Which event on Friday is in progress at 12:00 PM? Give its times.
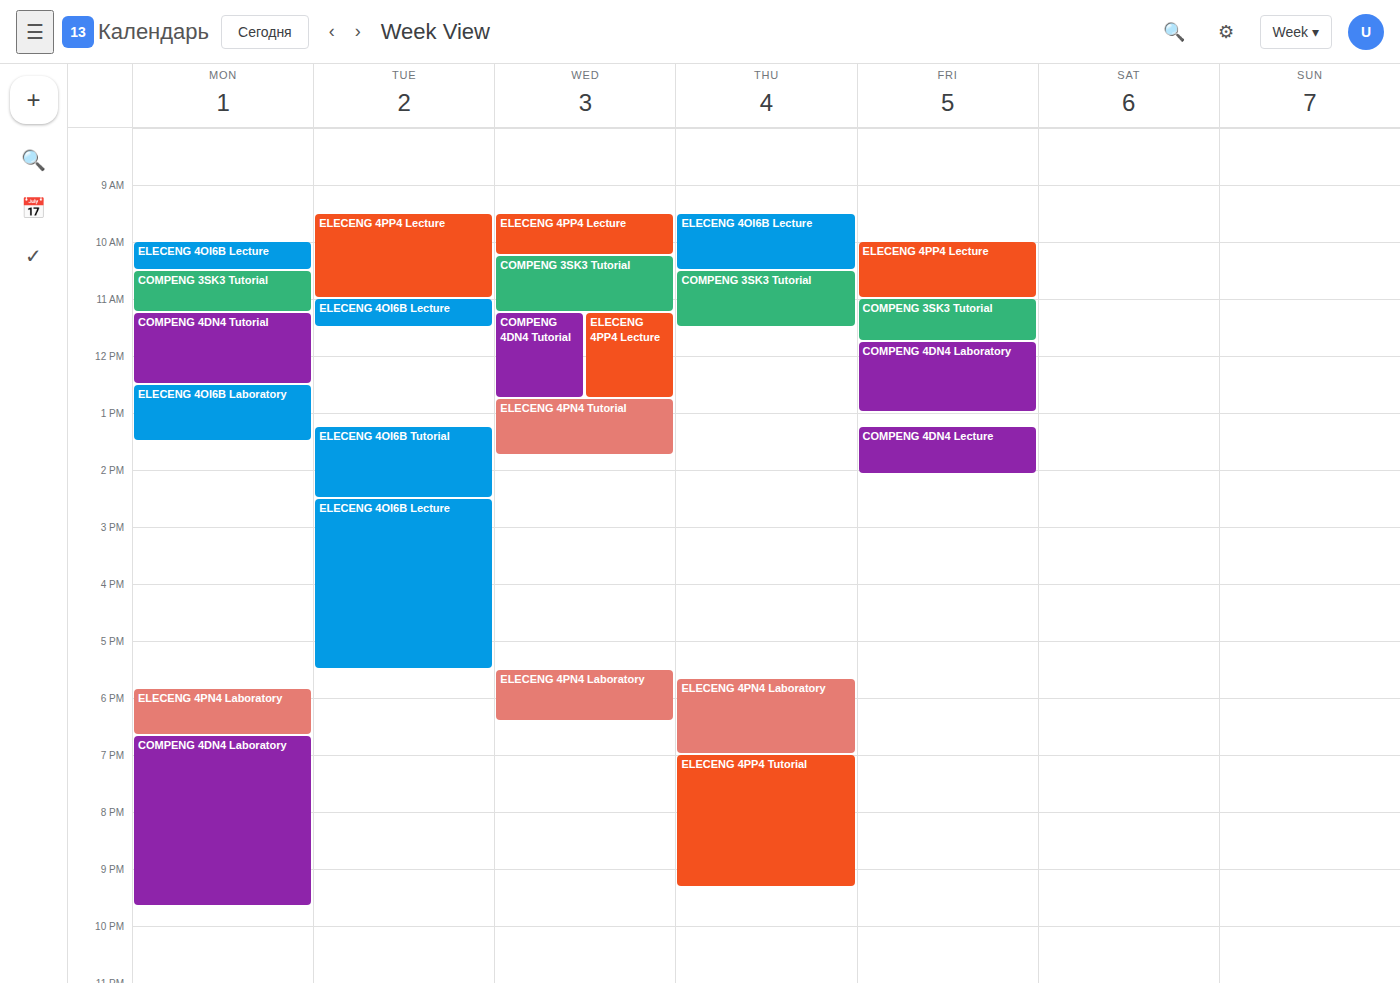
"COMPENG 4DN4 Laboratory", 11:45 AM to 1:00 PM